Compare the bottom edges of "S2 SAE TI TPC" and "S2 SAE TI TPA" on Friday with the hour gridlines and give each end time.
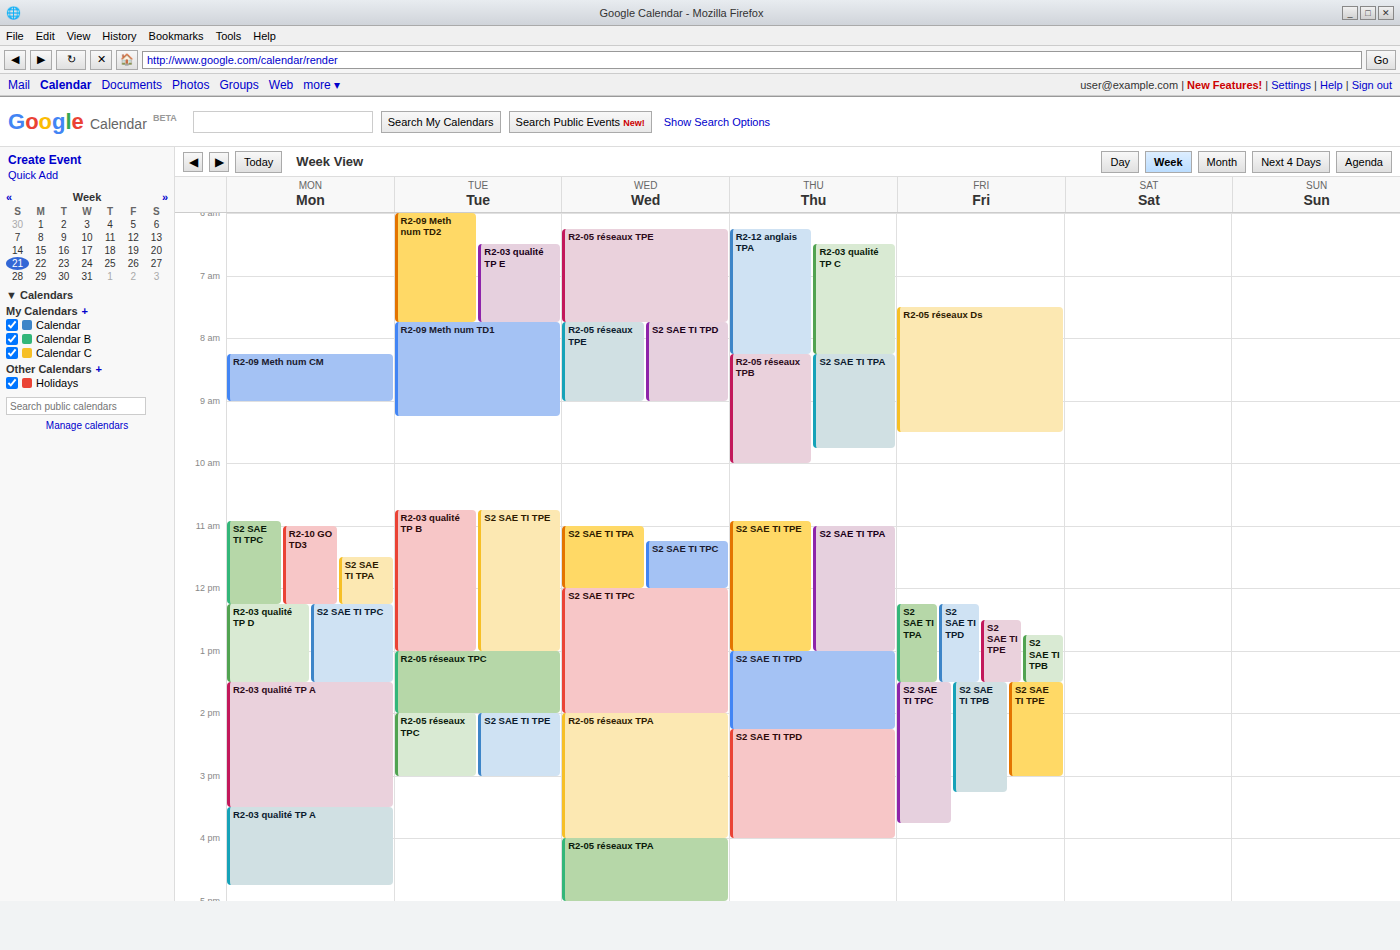
"S2 SAE TI TPC": 3:45 PM, neither: three quarters of the way from the 3 PM line to the 4 PM line. "S2 SAE TI TPA": 1:30 PM, halfway between the 1 PM and 2 PM lines.